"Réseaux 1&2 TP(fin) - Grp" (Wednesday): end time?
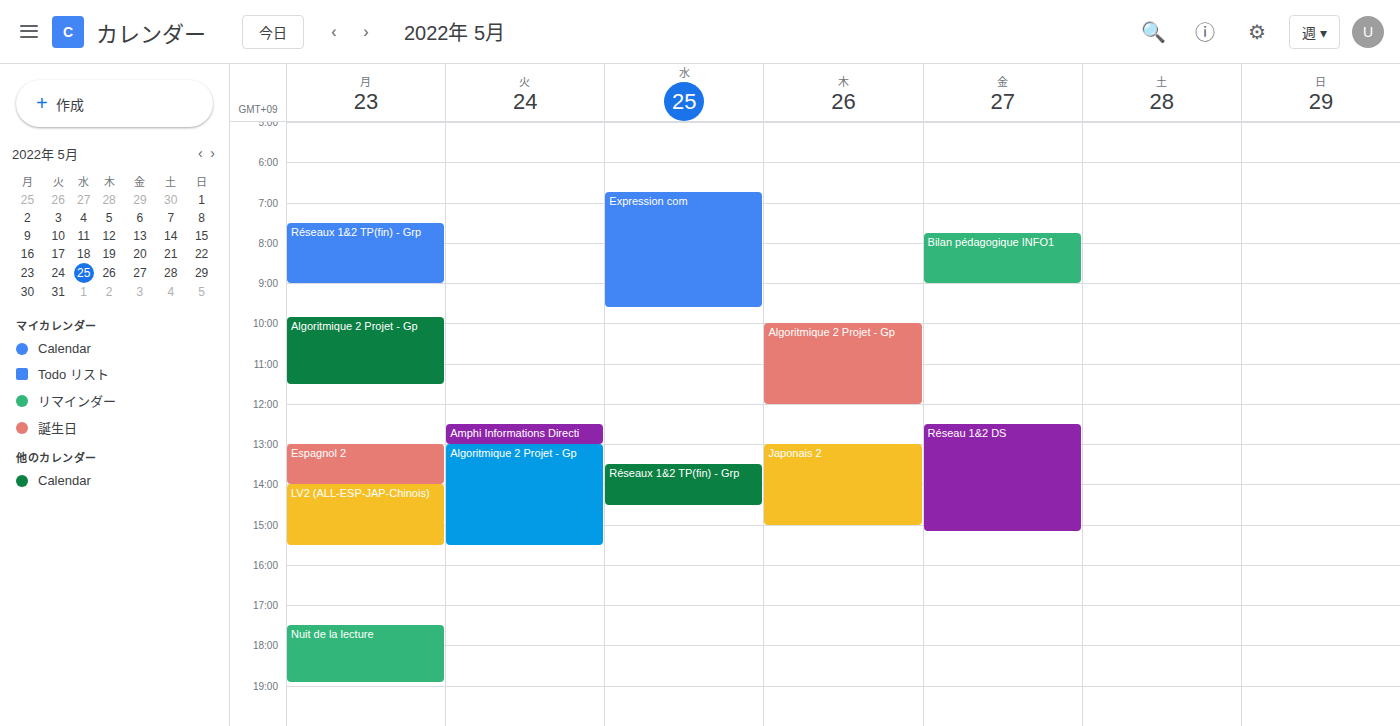
2:30 PM